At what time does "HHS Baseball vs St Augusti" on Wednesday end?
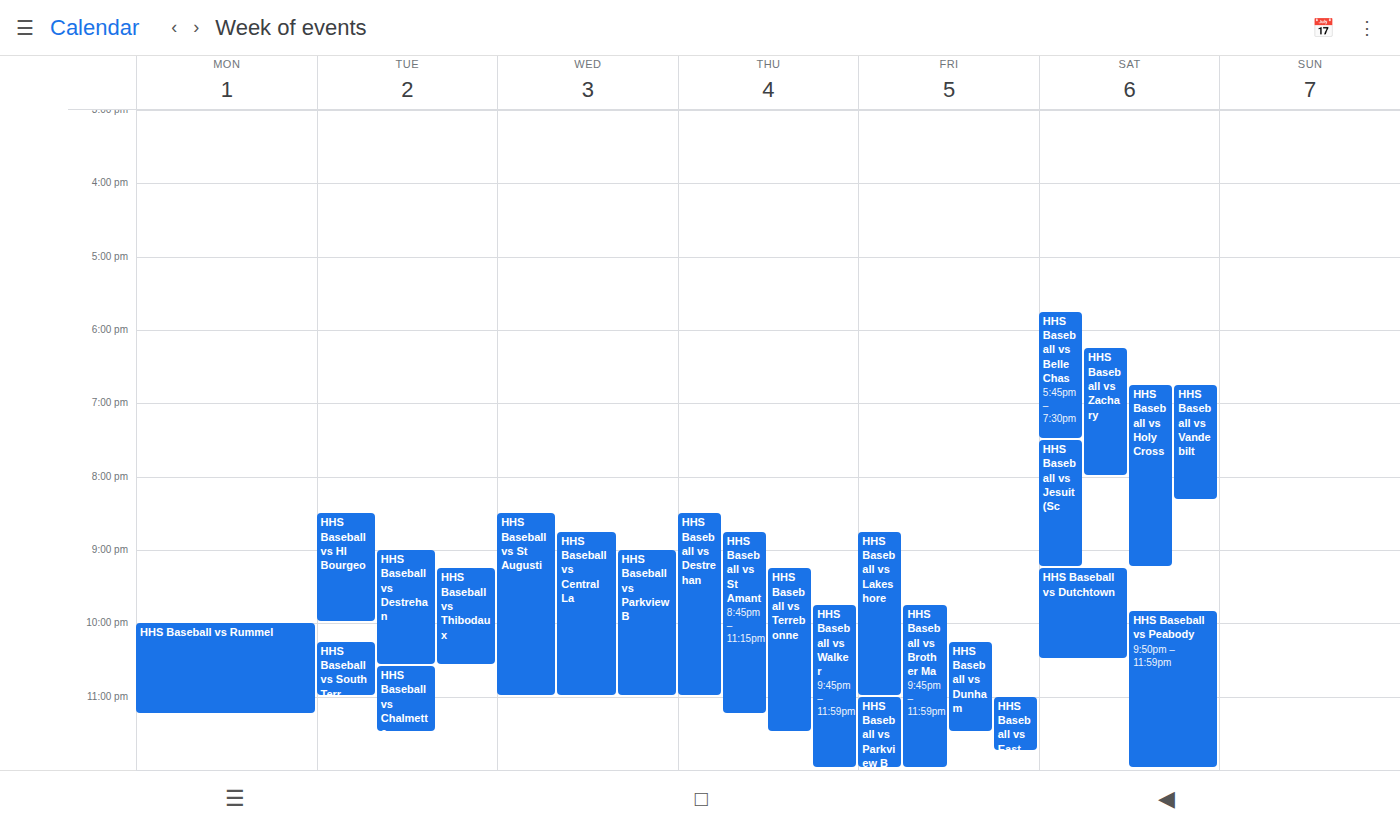
11:00 PM